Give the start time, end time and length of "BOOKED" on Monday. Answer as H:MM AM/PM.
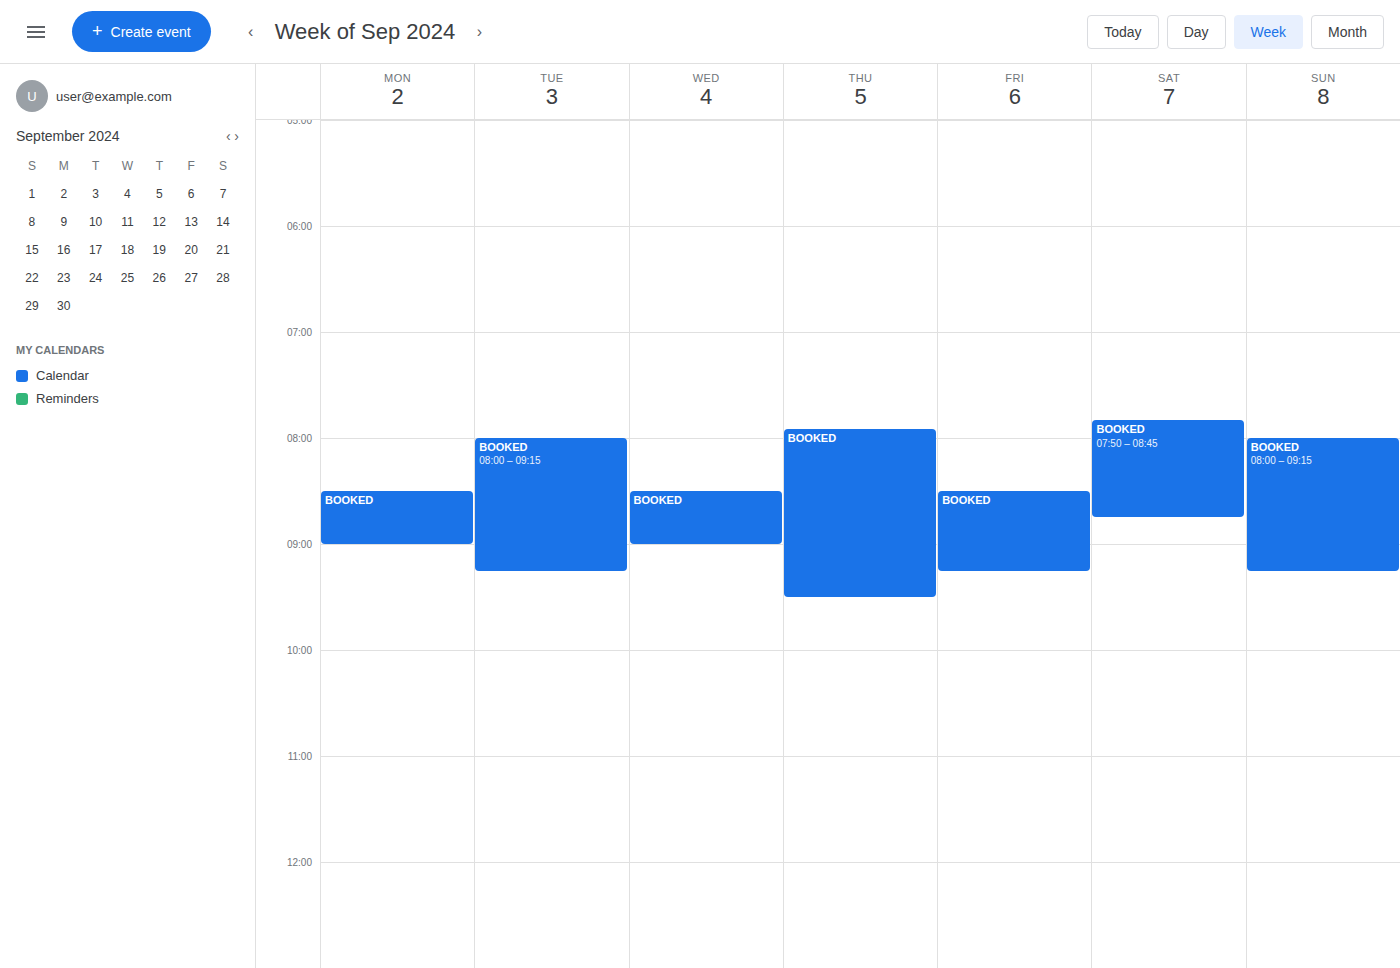
8:30 AM to 9:00 AM, 30 minutes